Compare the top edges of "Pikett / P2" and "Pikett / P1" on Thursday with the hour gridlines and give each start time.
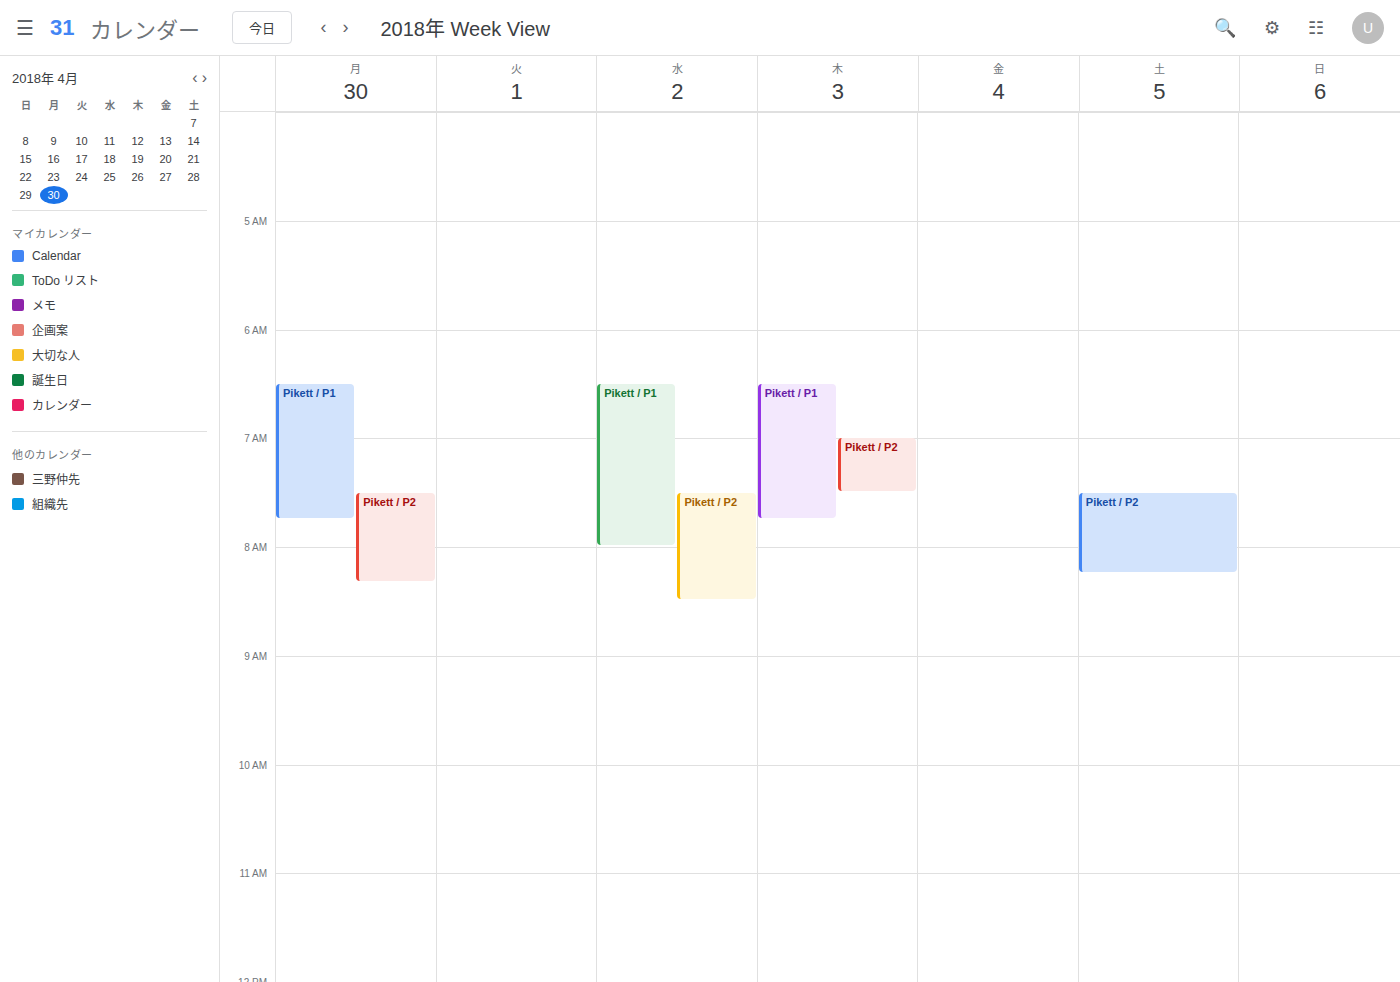
"Pikett / P2": 7:00 AM, exactly on the 7 AM line. "Pikett / P1": 6:30 AM, halfway between the 6 AM and 7 AM lines.